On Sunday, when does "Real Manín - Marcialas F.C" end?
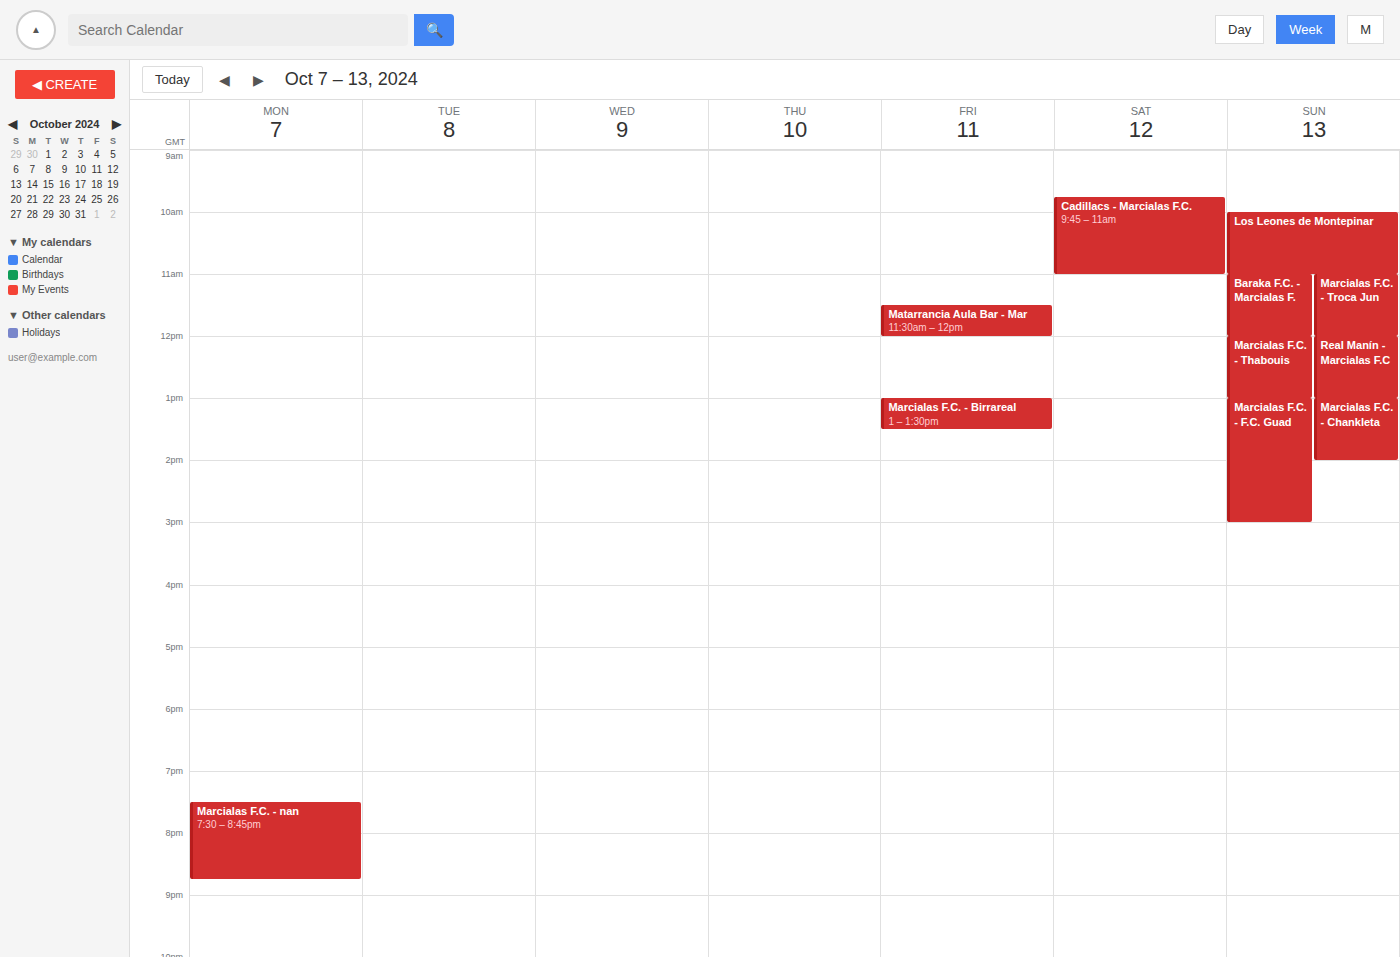
1:00 PM